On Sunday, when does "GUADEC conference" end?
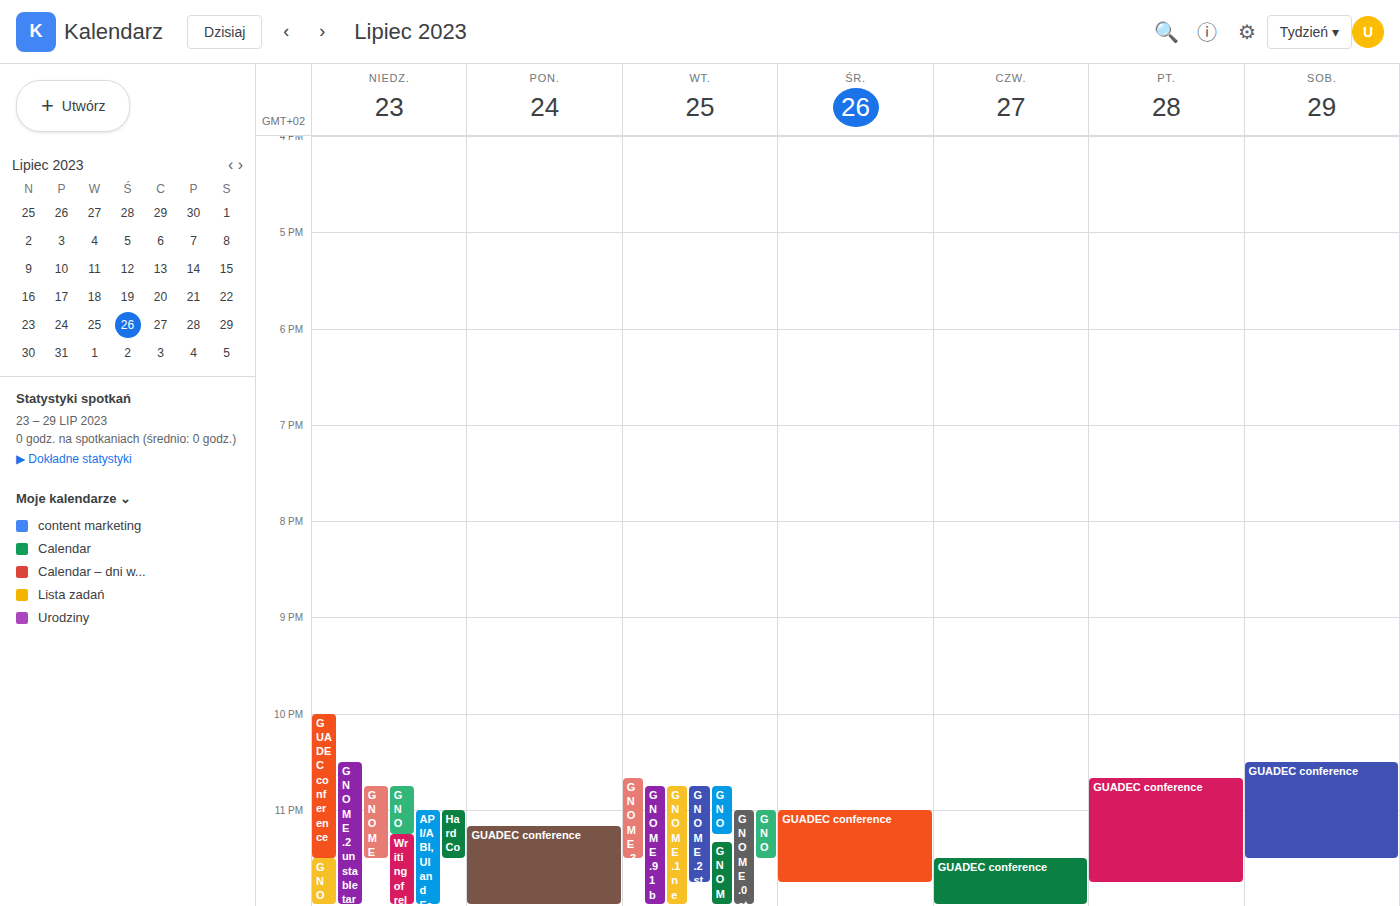
11:30 PM